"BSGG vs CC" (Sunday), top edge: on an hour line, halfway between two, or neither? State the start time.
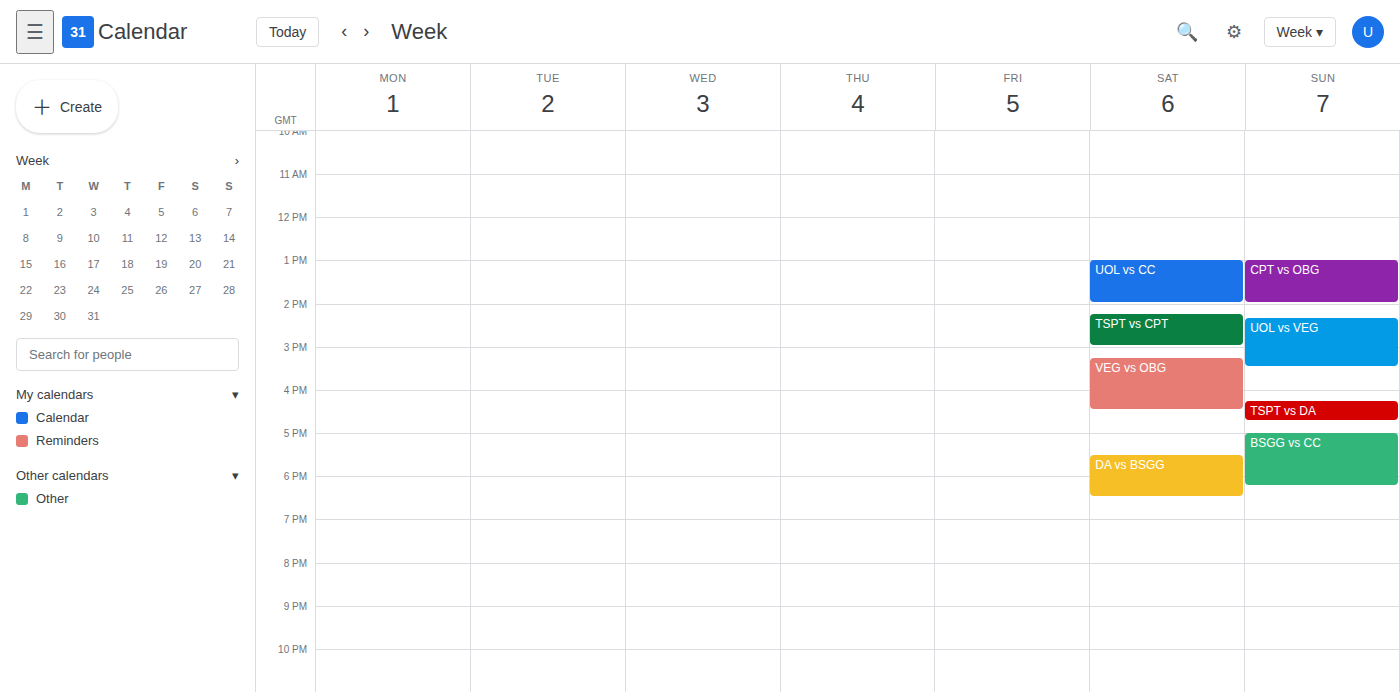
5:00 PM -- exactly on the 5 PM line.